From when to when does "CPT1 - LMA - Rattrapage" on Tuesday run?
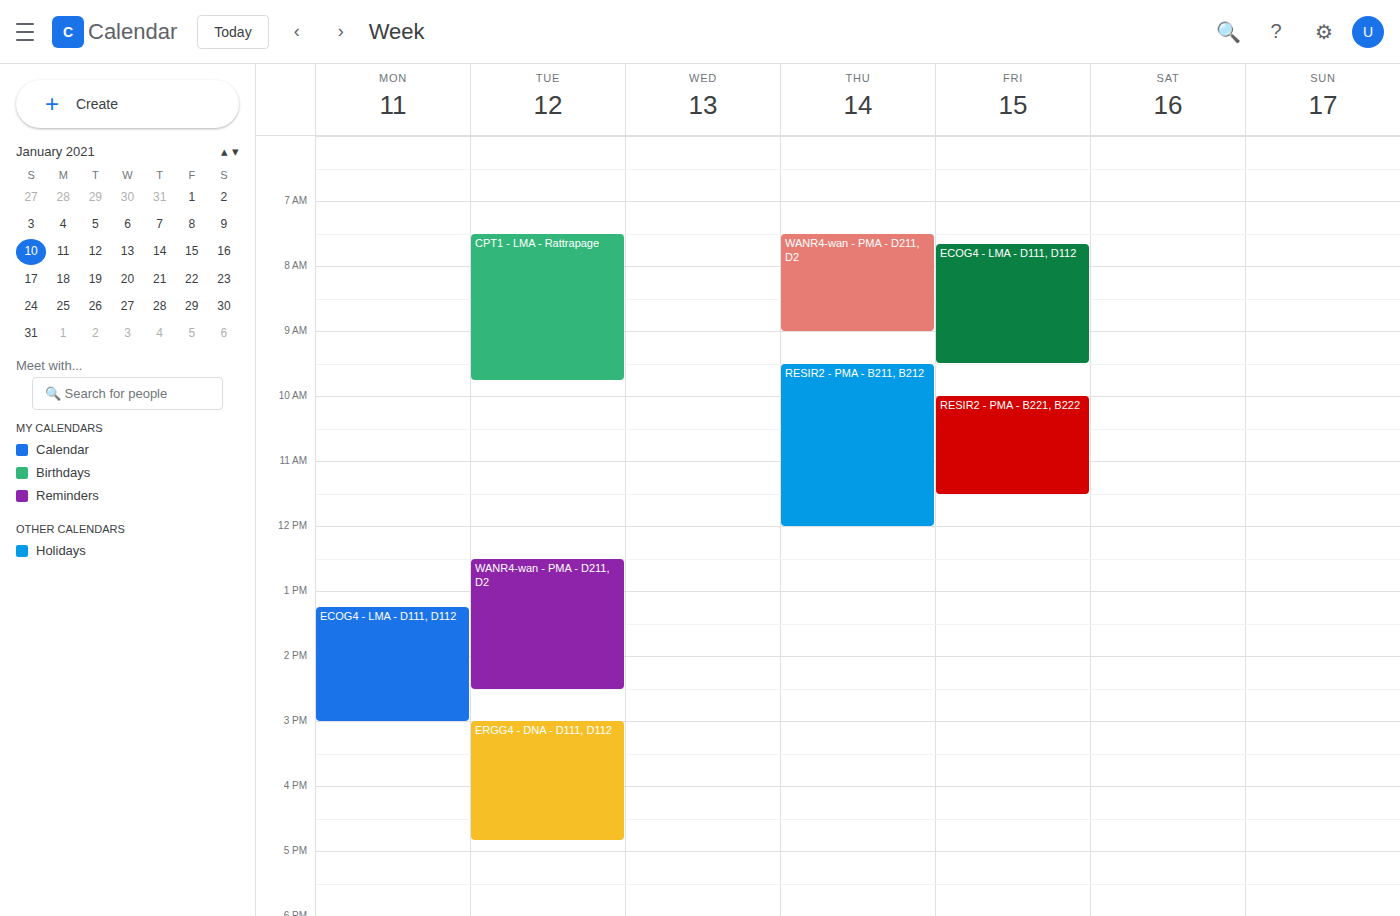
7:30 AM to 9:45 AM